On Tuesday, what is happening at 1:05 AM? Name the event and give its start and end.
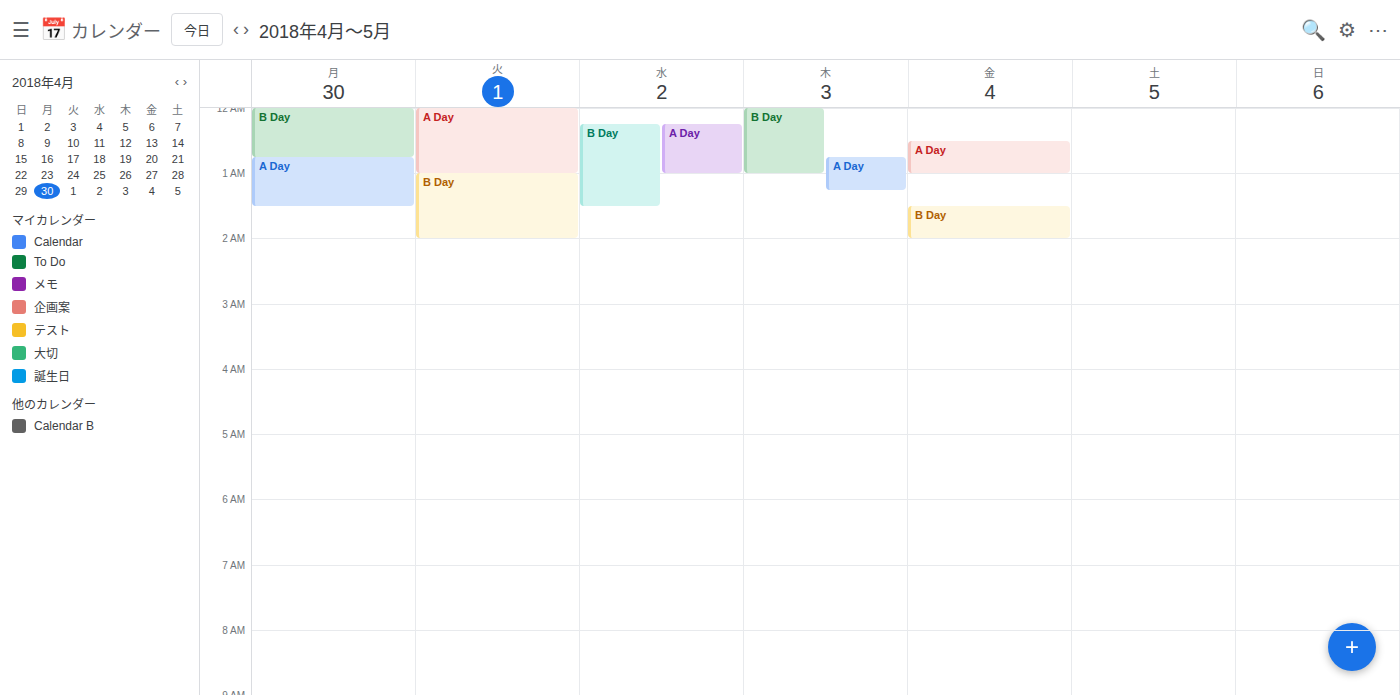
"B Day", 1:00 AM to 2:00 AM